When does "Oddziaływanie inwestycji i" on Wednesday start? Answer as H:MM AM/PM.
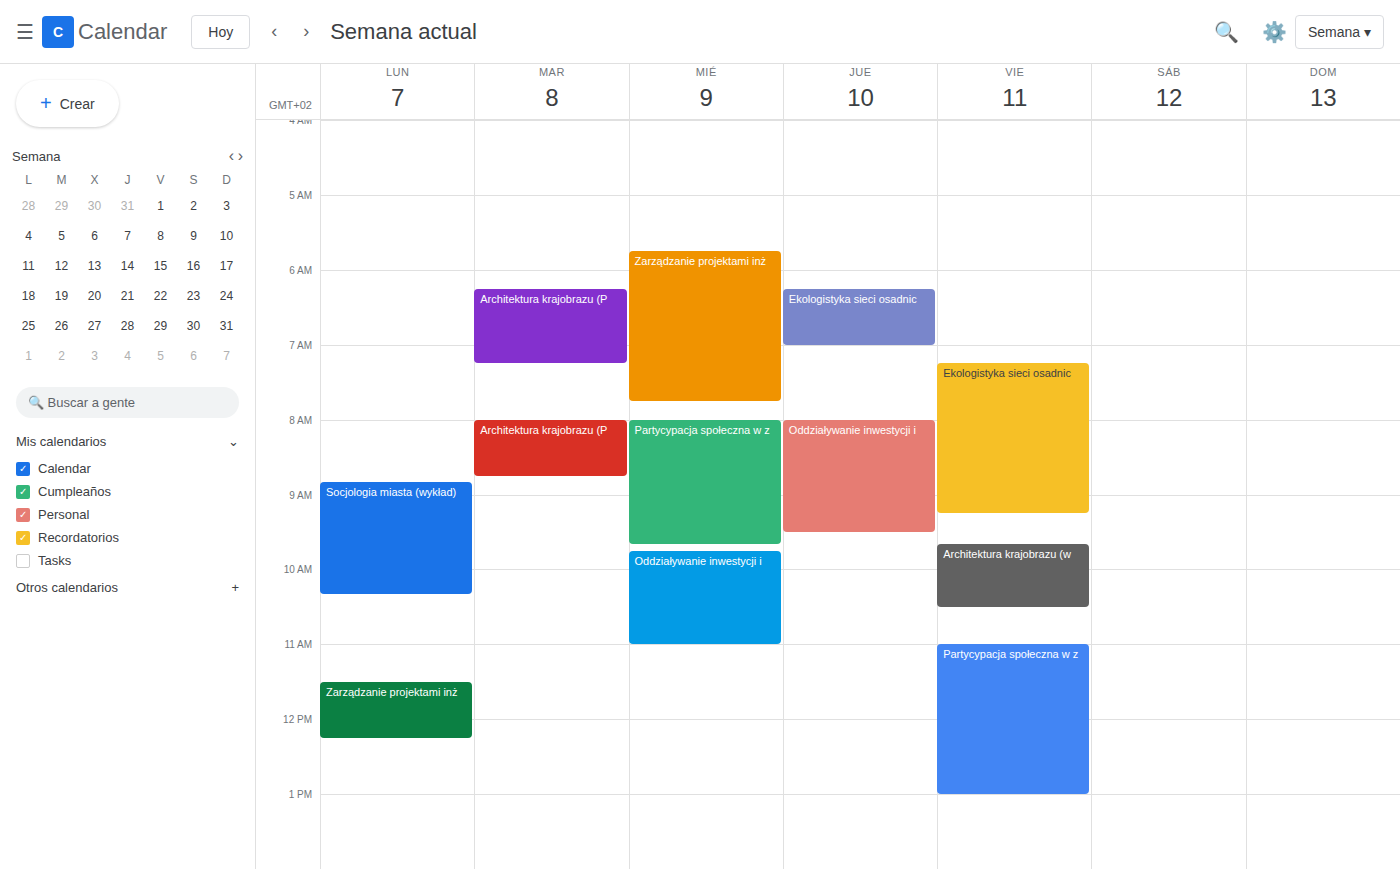
9:45 AM